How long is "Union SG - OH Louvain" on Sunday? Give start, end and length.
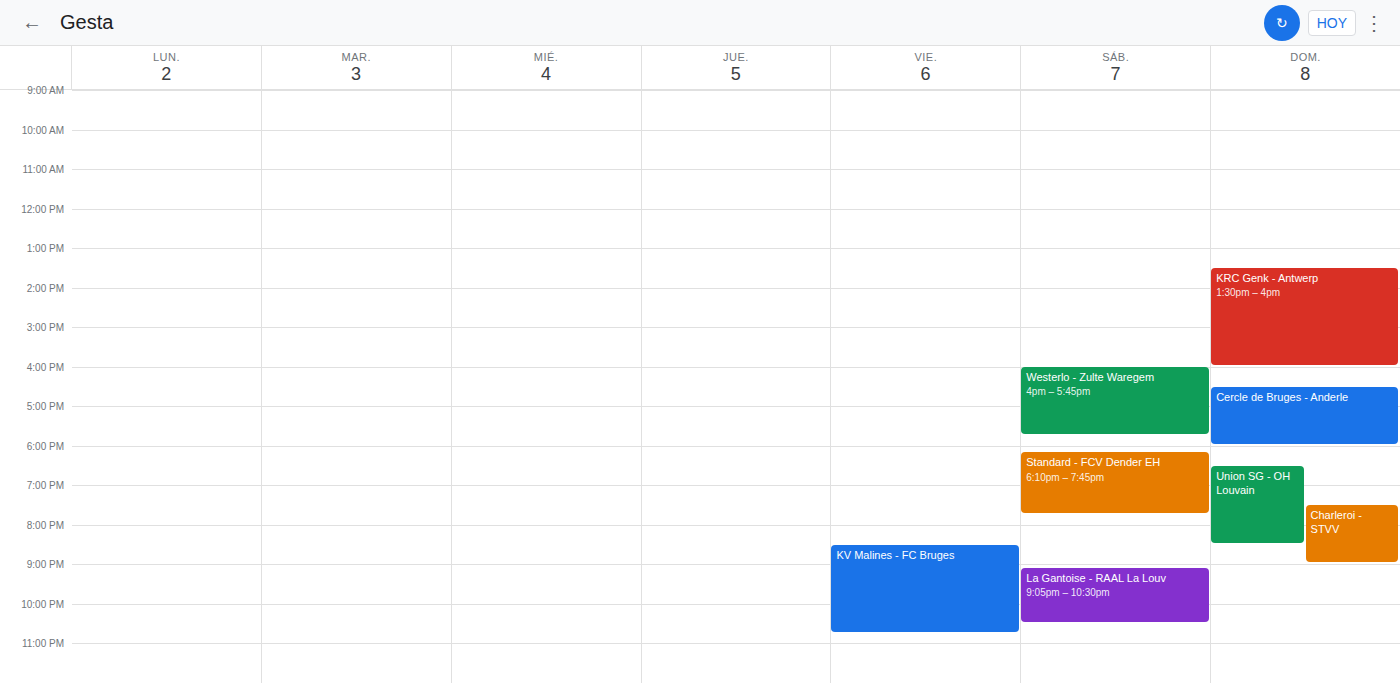
6:30 PM to 8:30 PM, 2 hours